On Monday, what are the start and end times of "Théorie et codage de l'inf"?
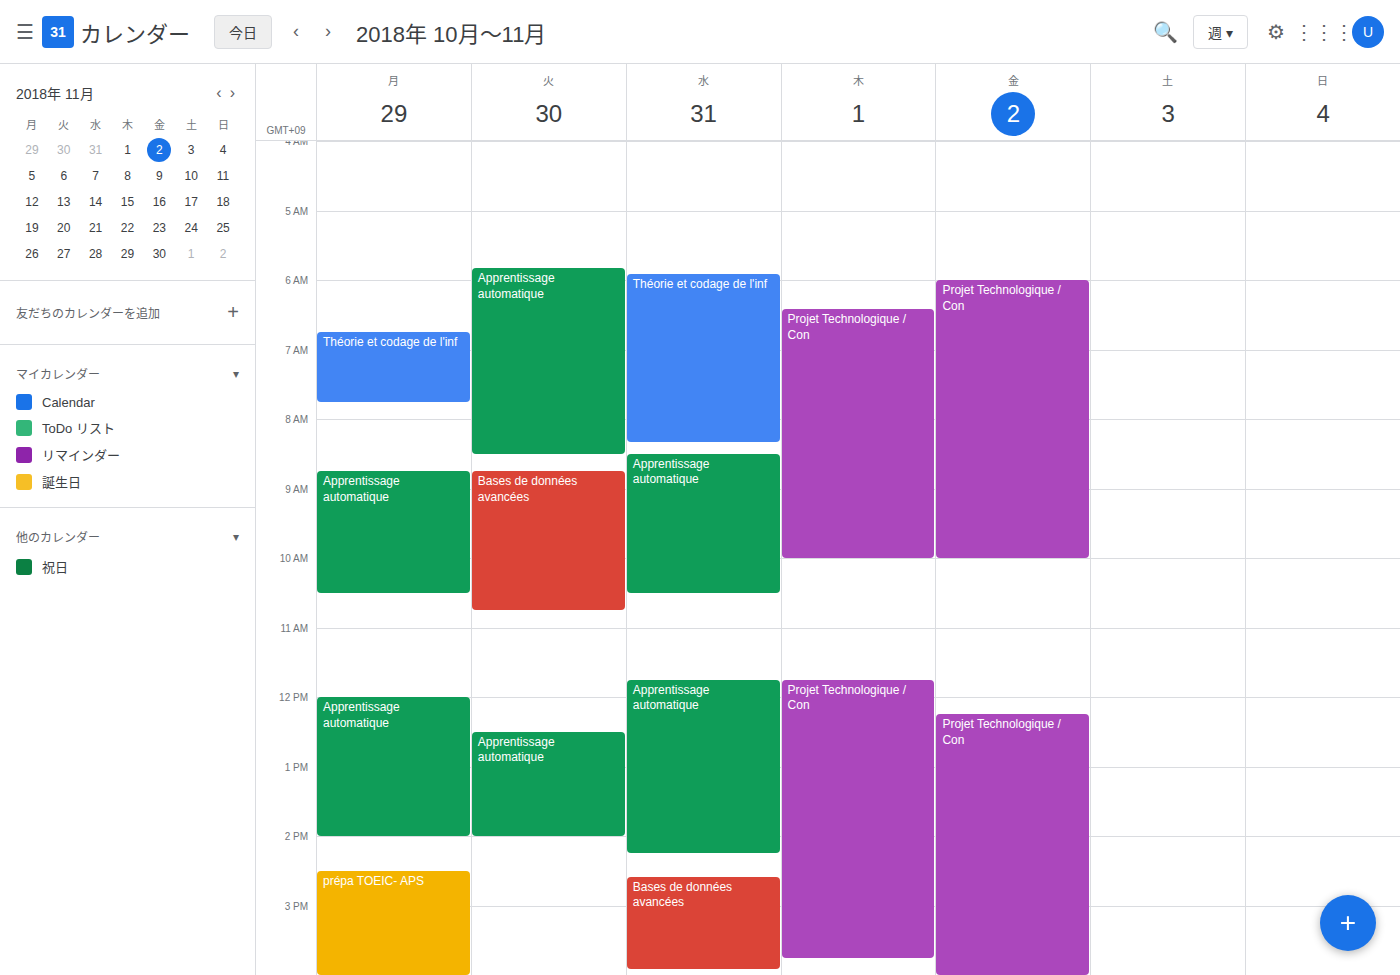
6:45 AM to 7:45 AM